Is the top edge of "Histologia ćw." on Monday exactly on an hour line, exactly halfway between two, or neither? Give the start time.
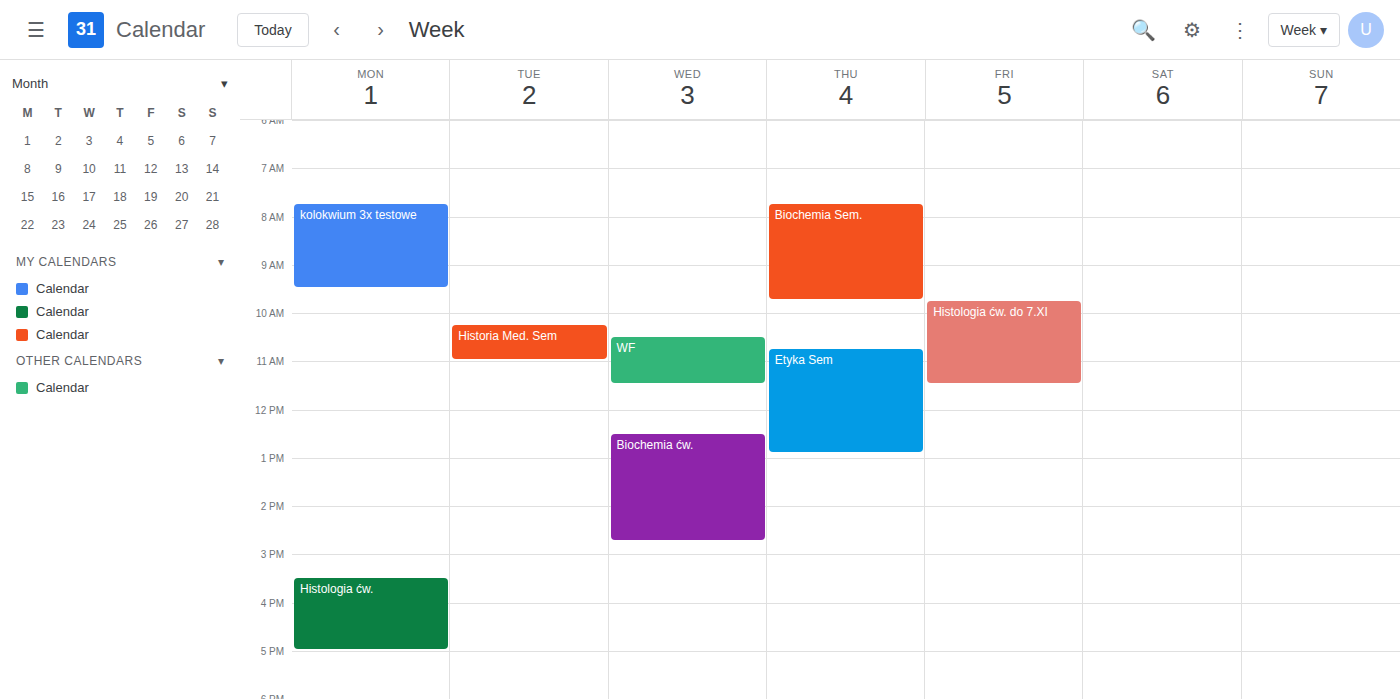
3:30 PM -- halfway between the 3 PM and 4 PM lines.